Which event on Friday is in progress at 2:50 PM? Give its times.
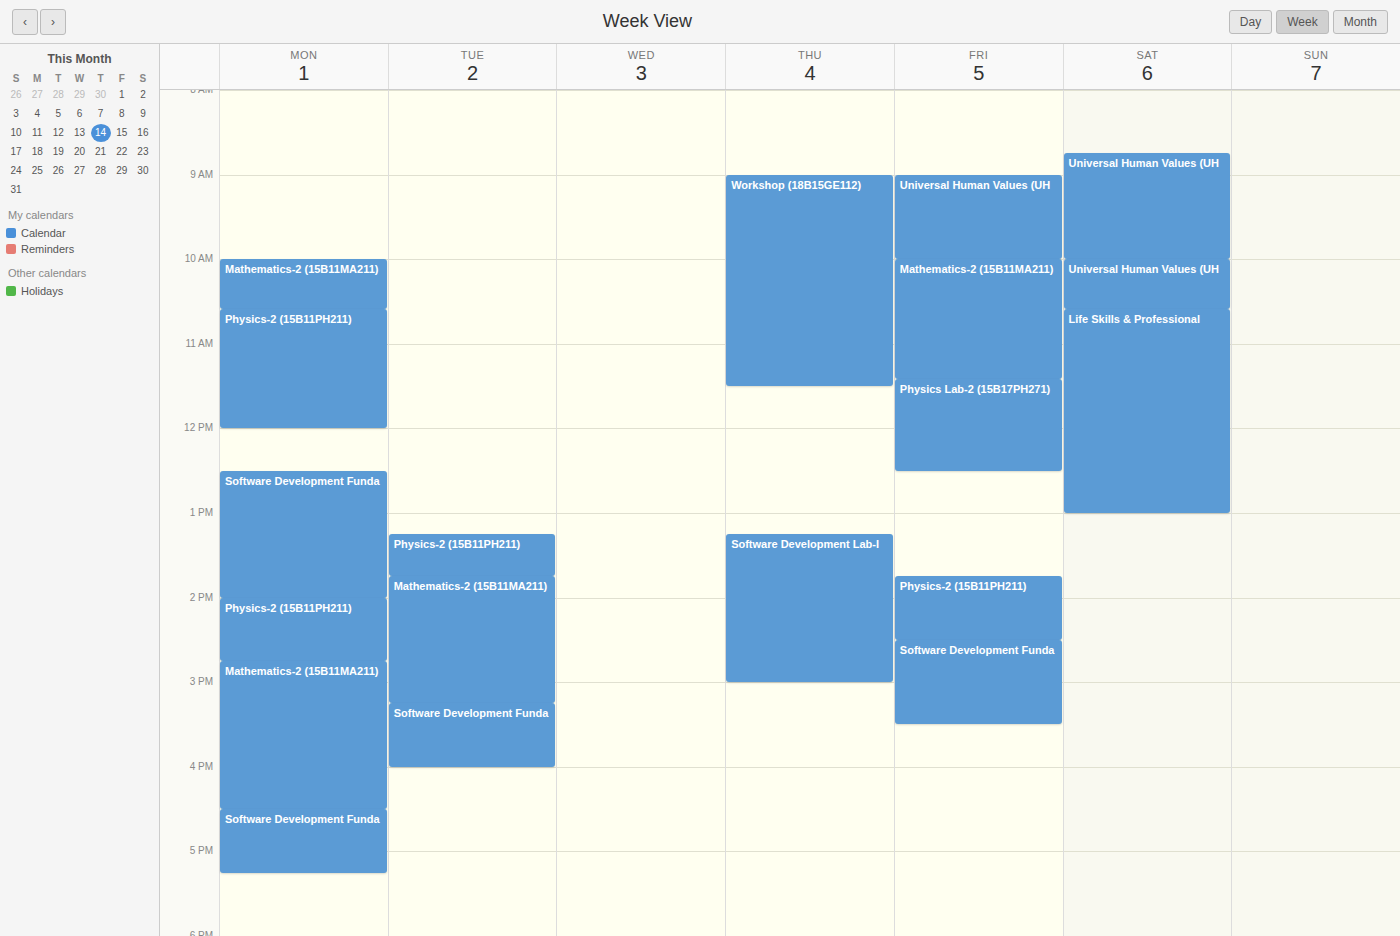
"Software Development Funda", 2:30 PM to 3:30 PM